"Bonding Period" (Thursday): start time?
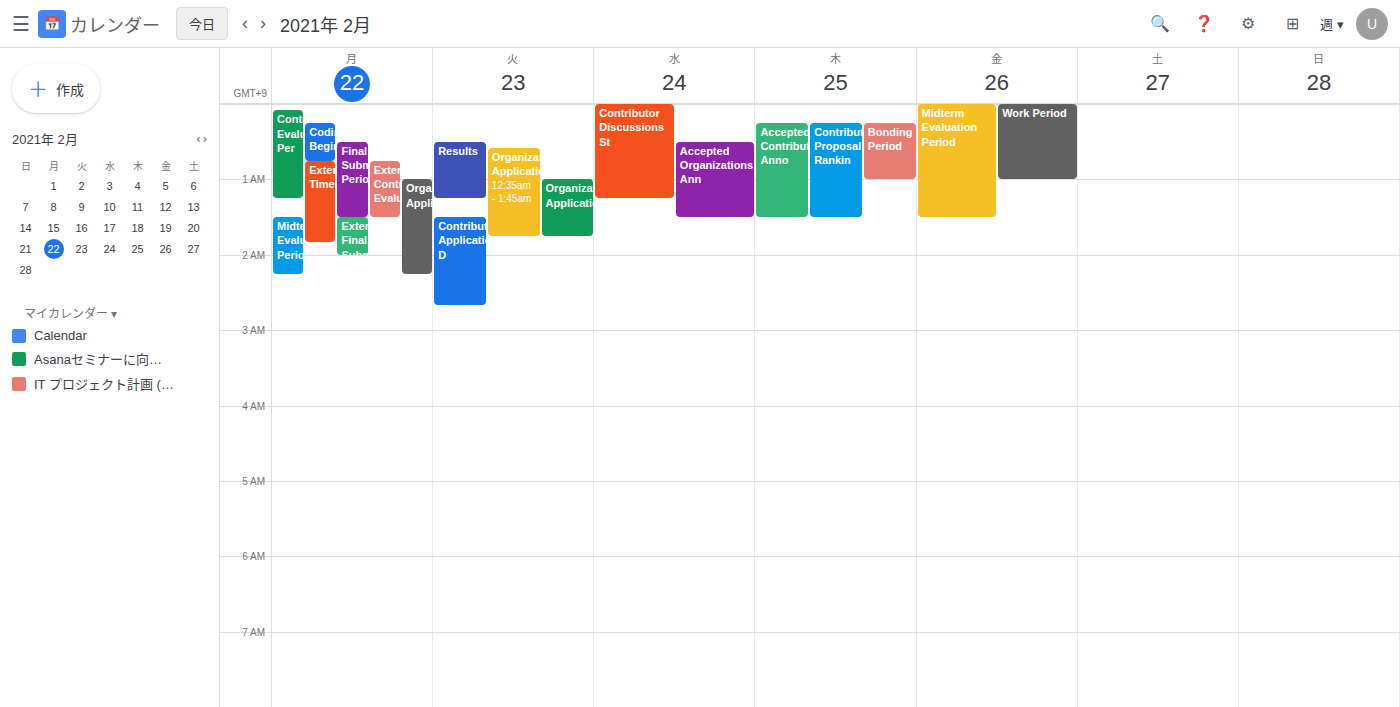
12:15 AM